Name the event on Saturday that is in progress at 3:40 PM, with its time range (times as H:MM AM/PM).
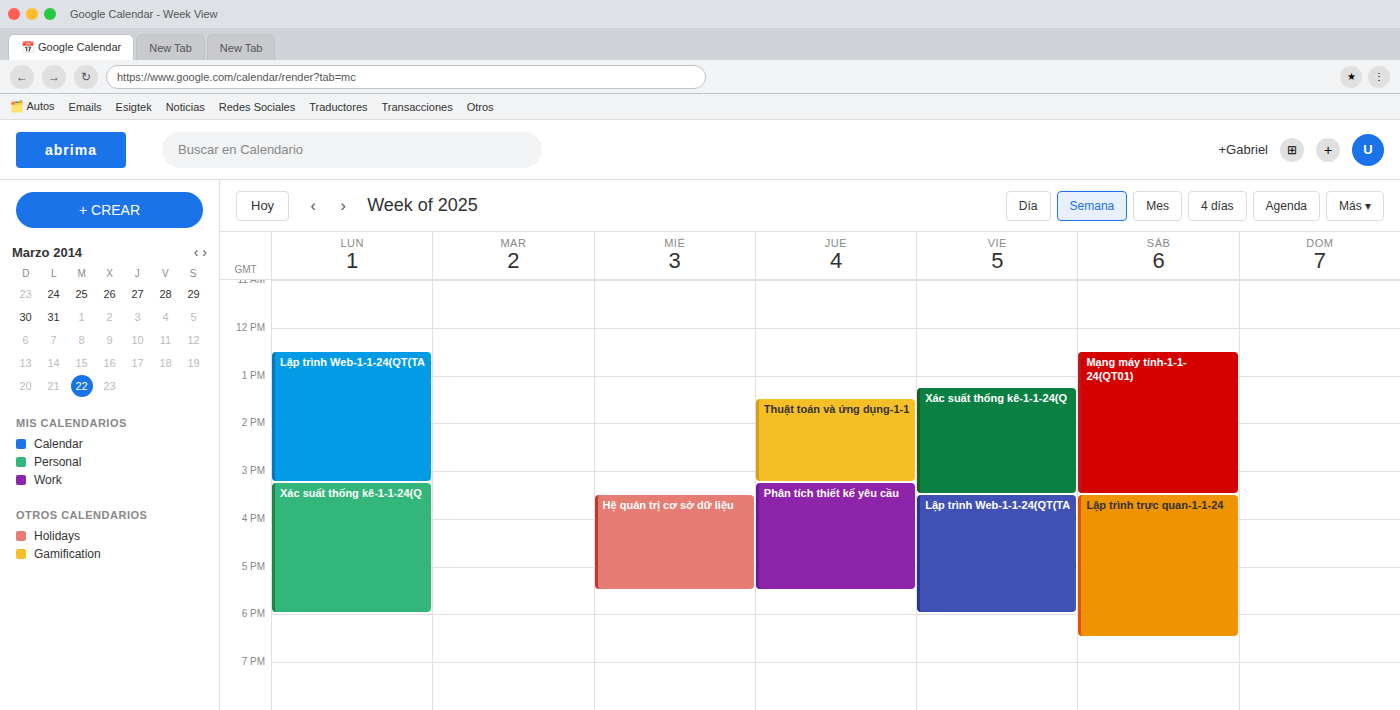
"Lập trình trực quan-1-1-24", 3:30 PM to 6:30 PM